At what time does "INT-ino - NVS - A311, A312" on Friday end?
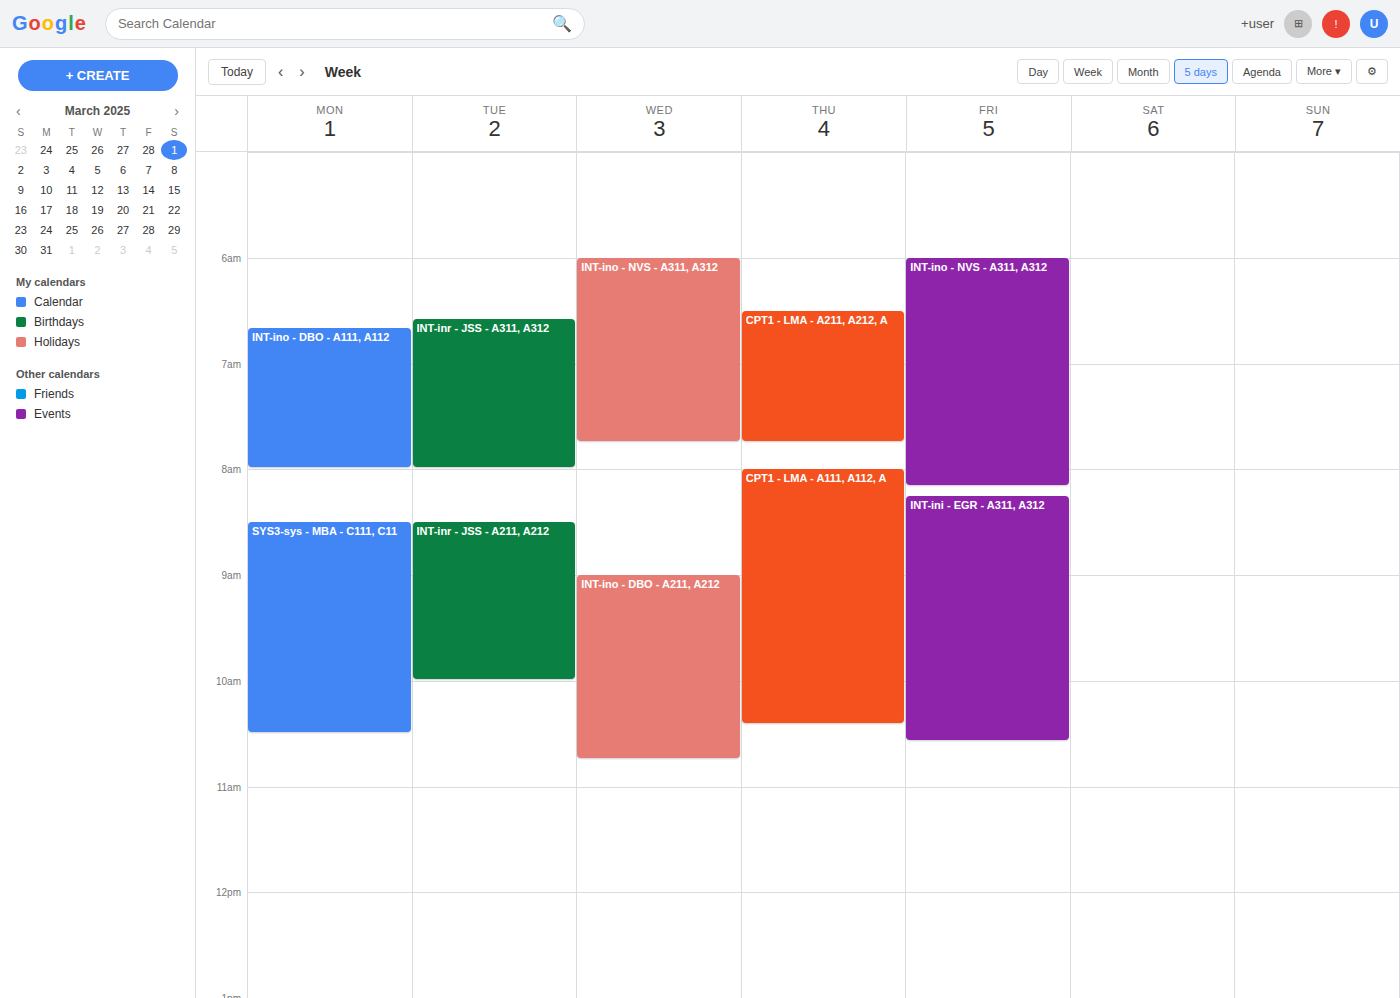
8:10 AM